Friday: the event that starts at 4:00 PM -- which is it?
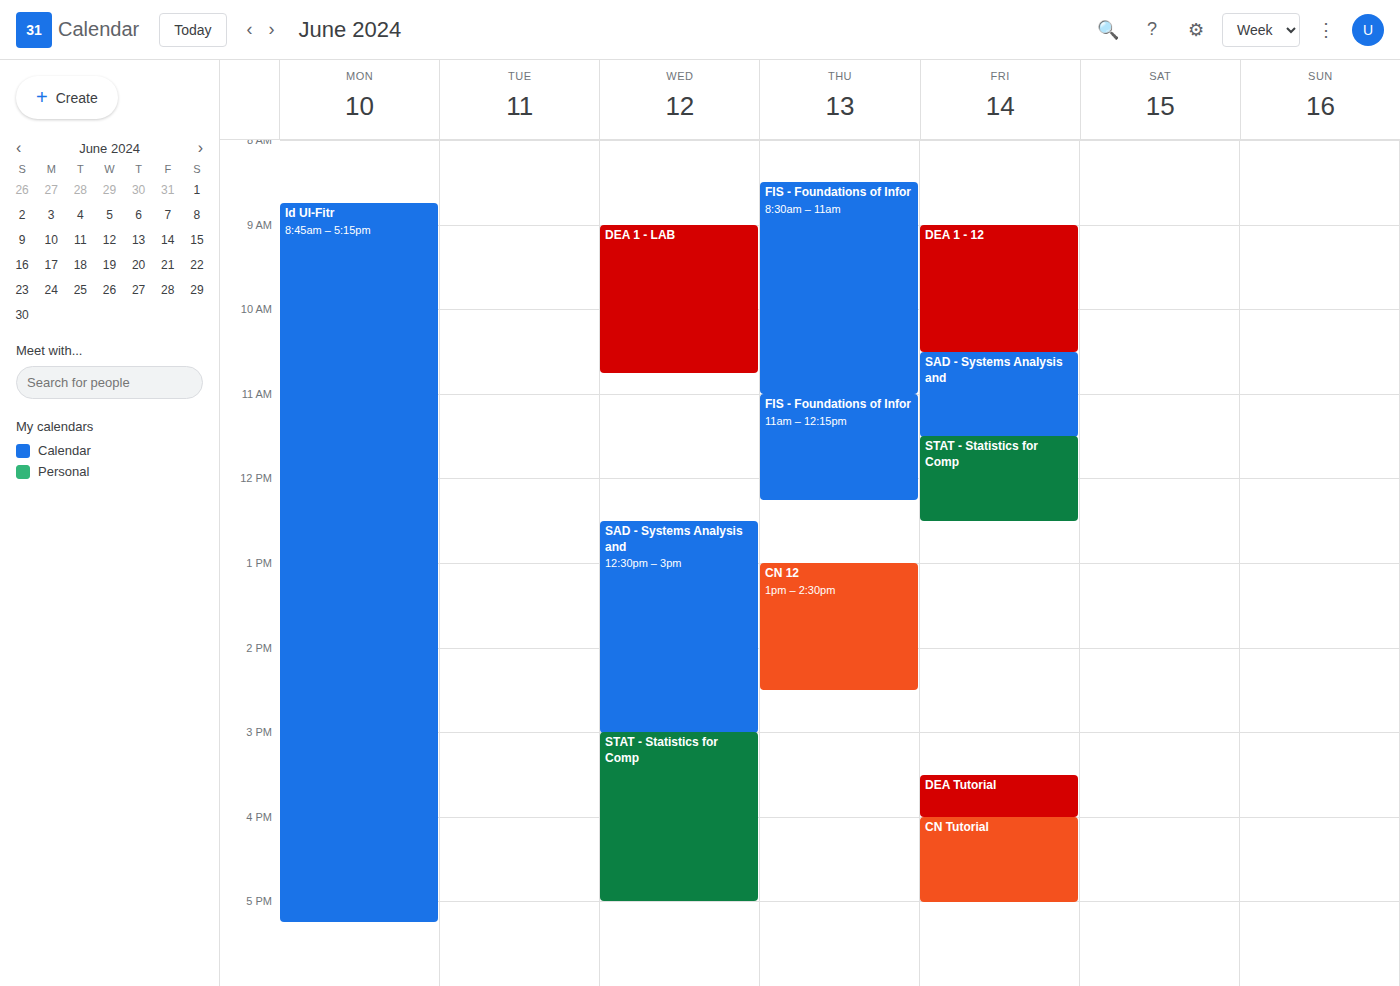
"CN Tutorial"